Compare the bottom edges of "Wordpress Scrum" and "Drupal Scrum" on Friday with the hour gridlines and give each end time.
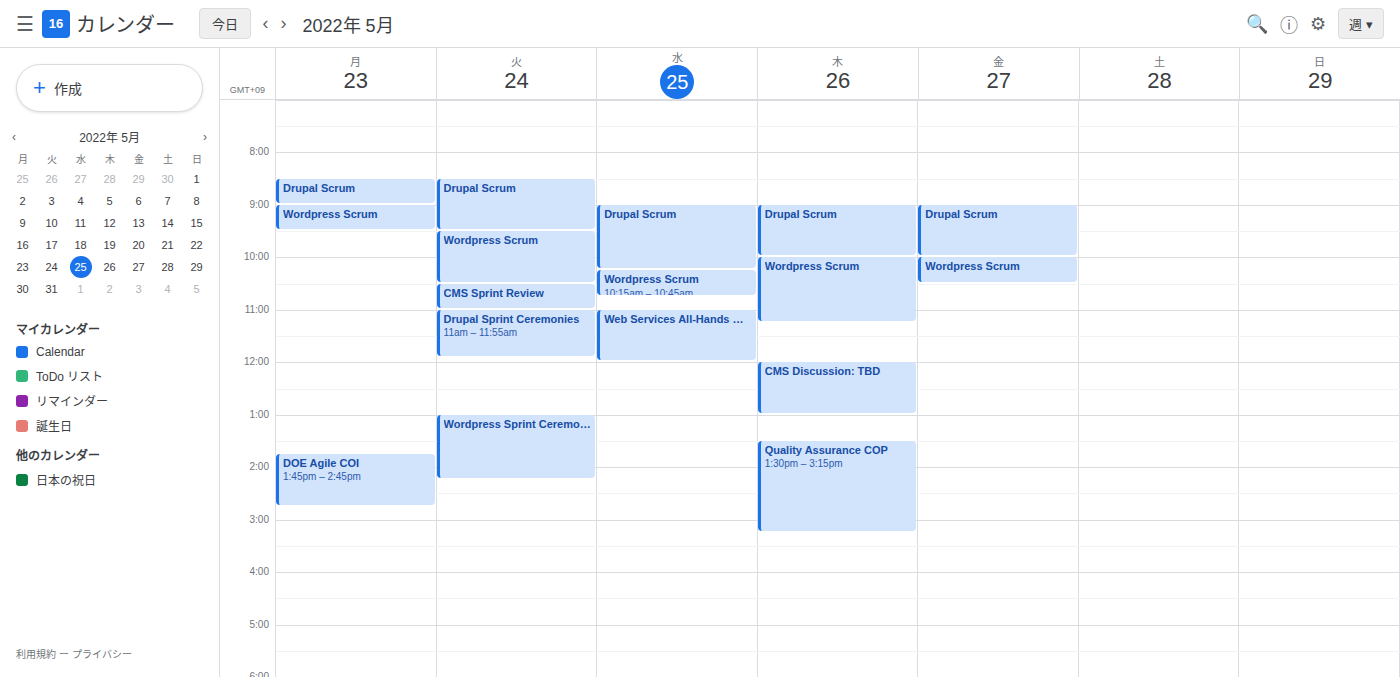
"Wordpress Scrum": 10:30, halfway between the 10:00 and 11:00 lines. "Drupal Scrum": 10:00, exactly on the 10:00 line.